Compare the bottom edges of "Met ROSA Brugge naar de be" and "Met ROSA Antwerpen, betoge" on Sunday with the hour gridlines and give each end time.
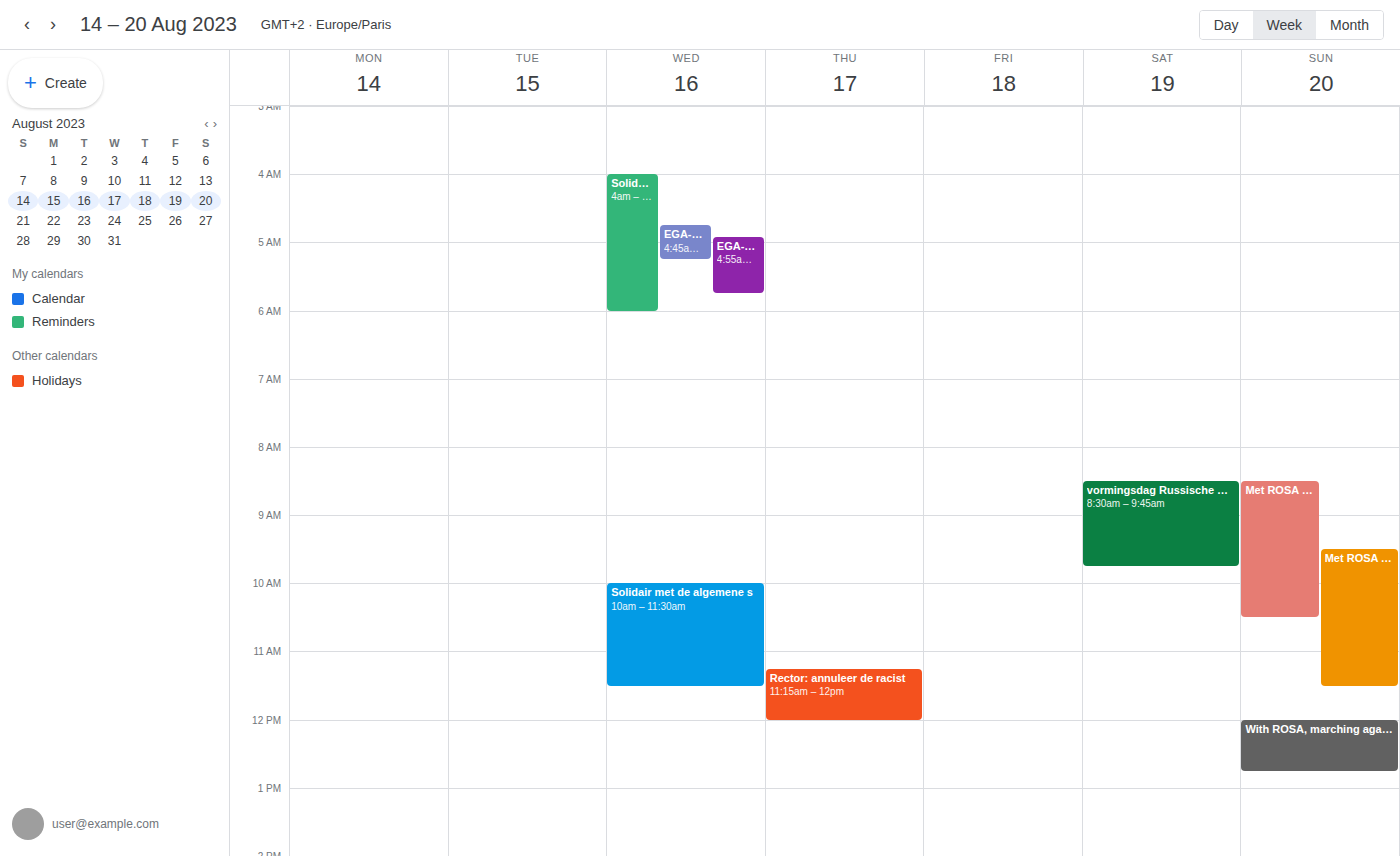
"Met ROSA Brugge naar de be": 10:30 AM, halfway between the 10 AM and 11 AM lines. "Met ROSA Antwerpen, betoge": 11:30 AM, halfway between the 11 AM and 12 PM lines.